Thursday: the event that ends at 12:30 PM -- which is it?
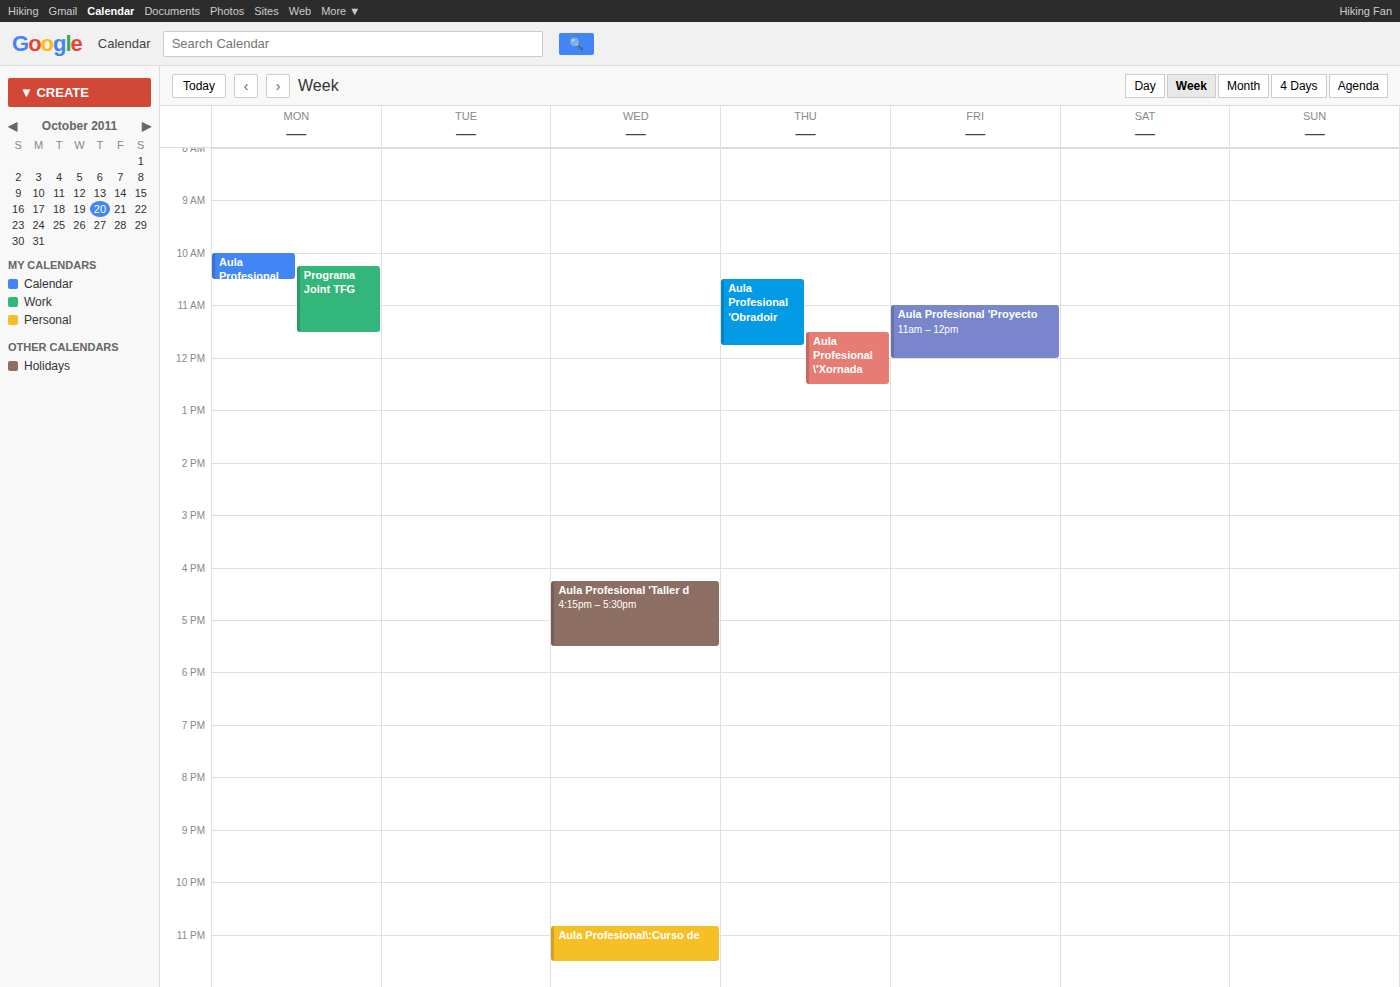
"Aula Profesional \'Xornada"